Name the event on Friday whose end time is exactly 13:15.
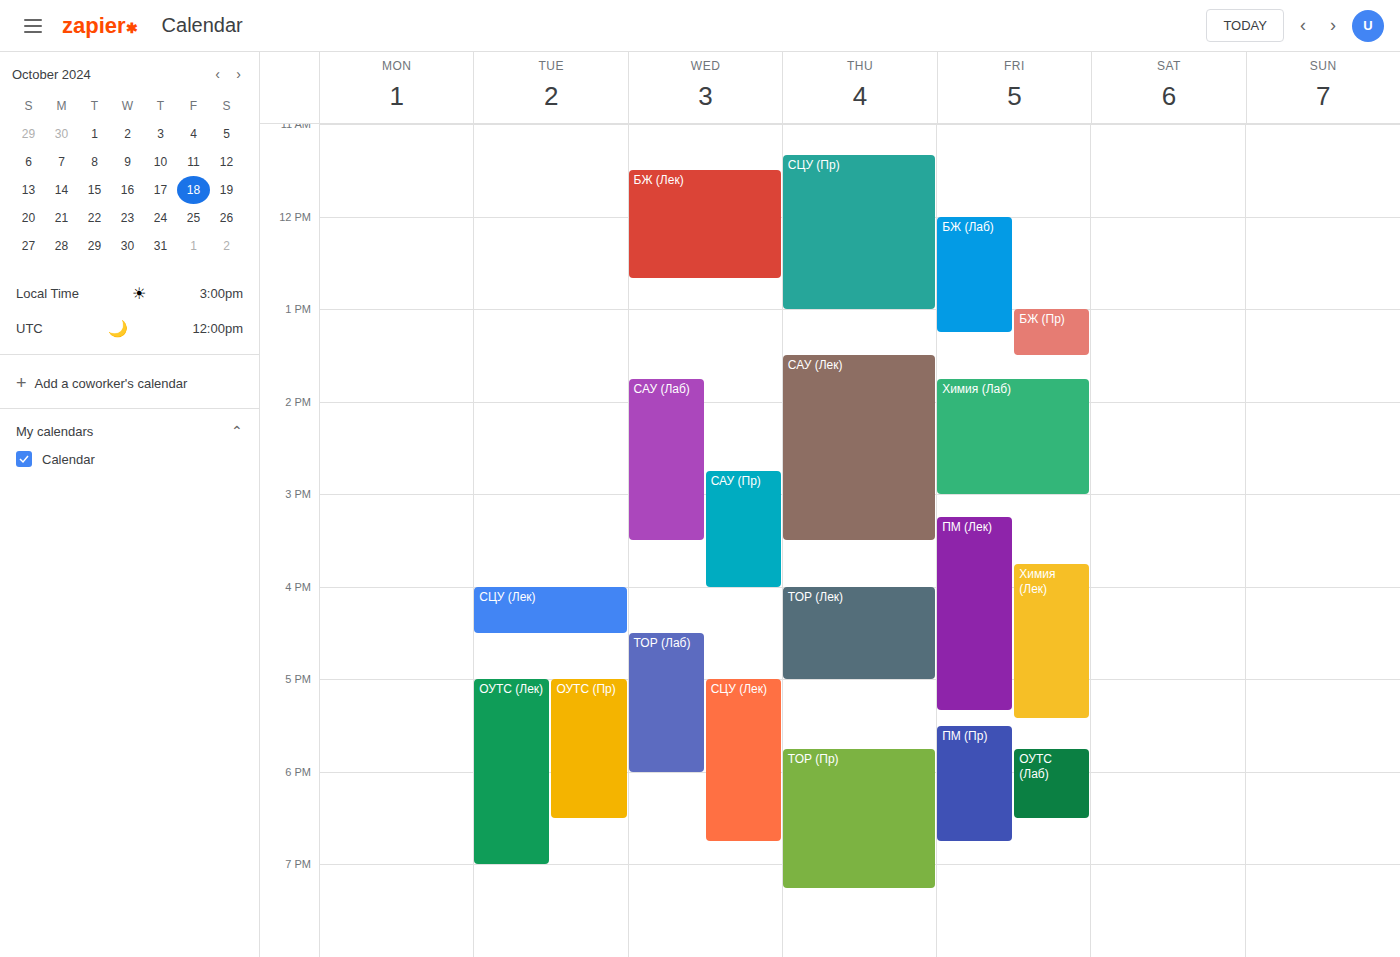
"БЖ (Лаб)"